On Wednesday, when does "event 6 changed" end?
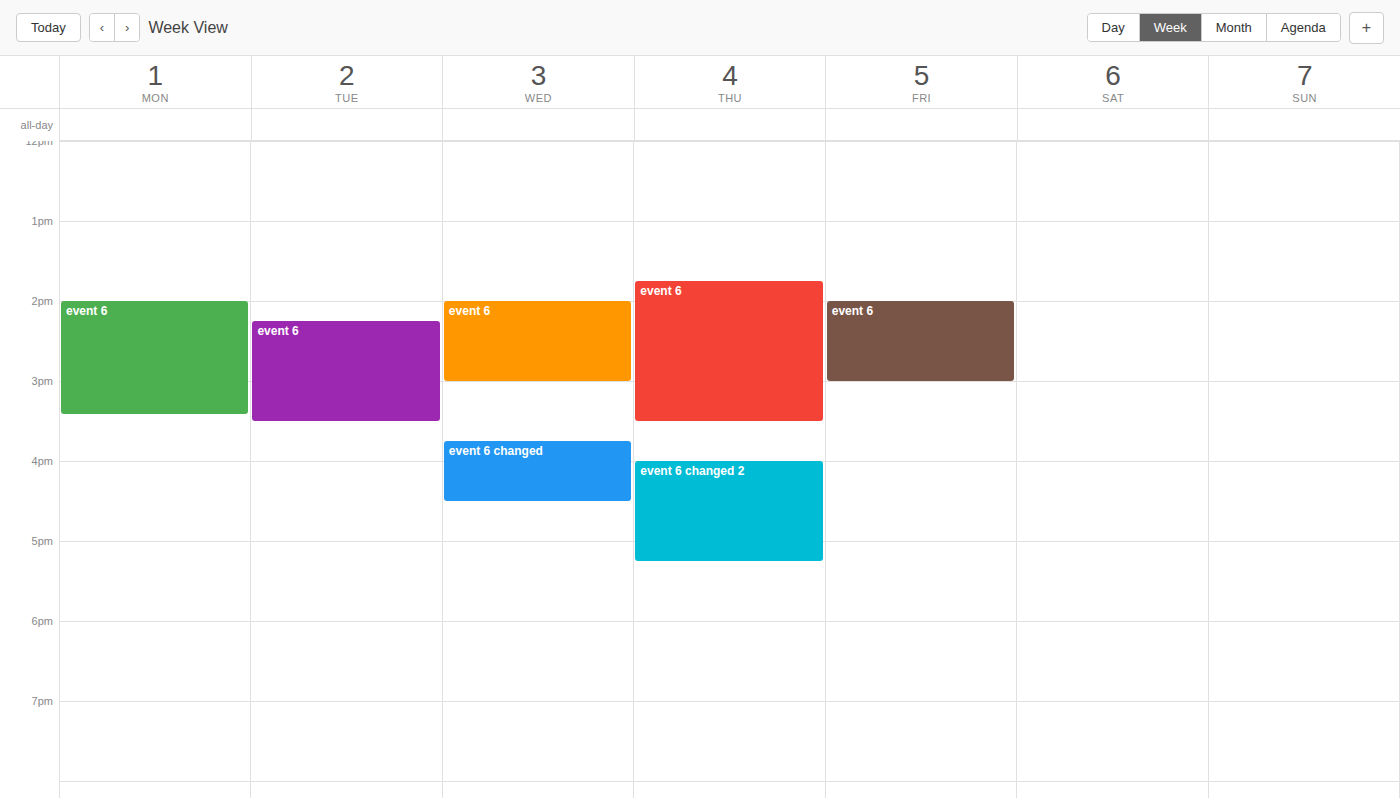
4:30 PM